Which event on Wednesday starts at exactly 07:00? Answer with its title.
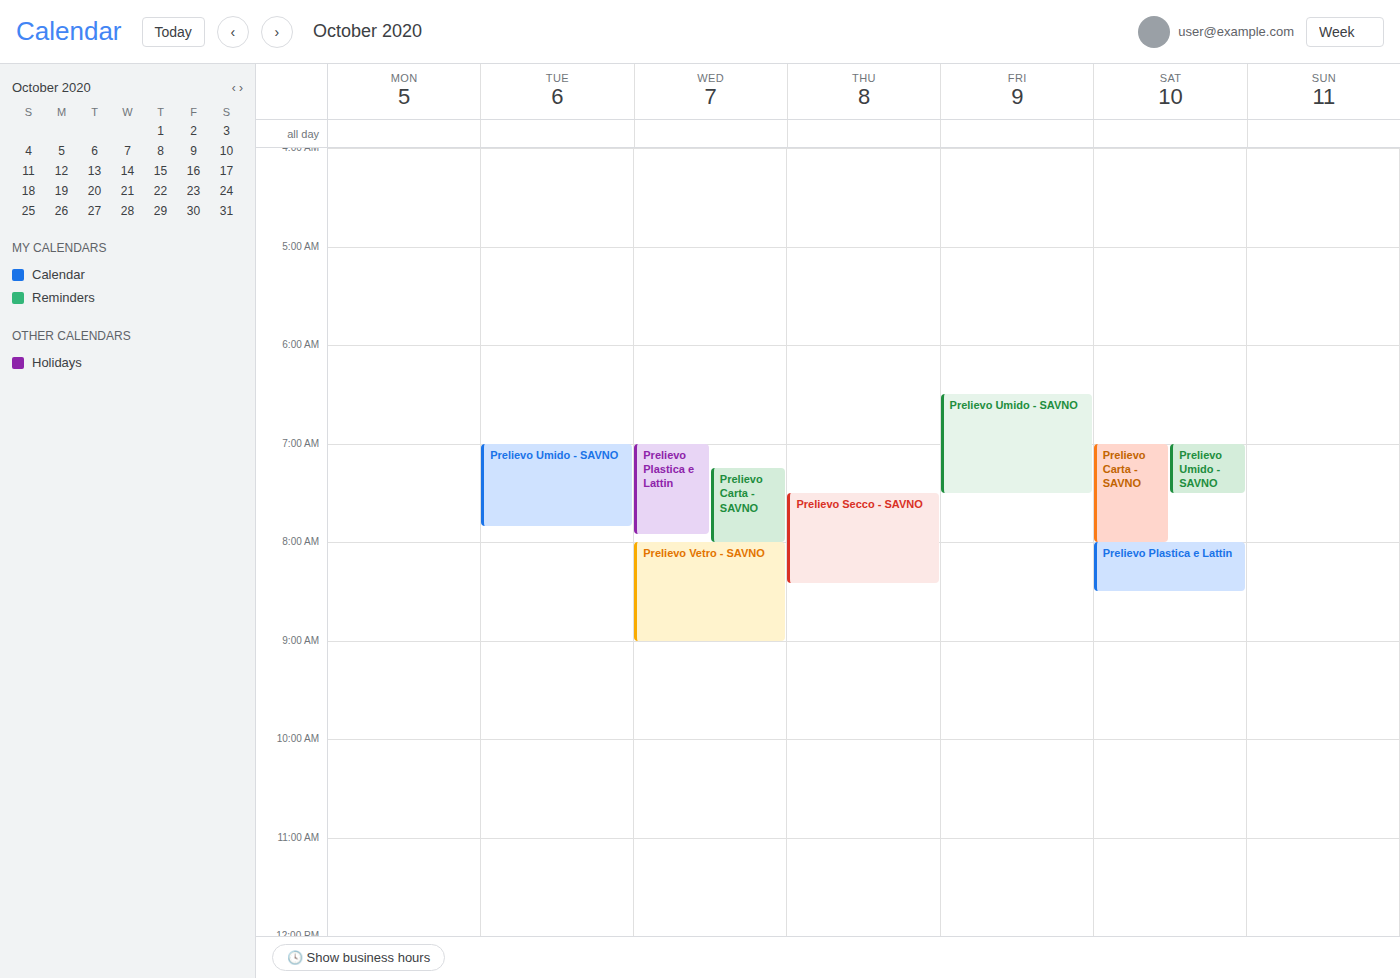
"Prelievo Plastica e Lattin"